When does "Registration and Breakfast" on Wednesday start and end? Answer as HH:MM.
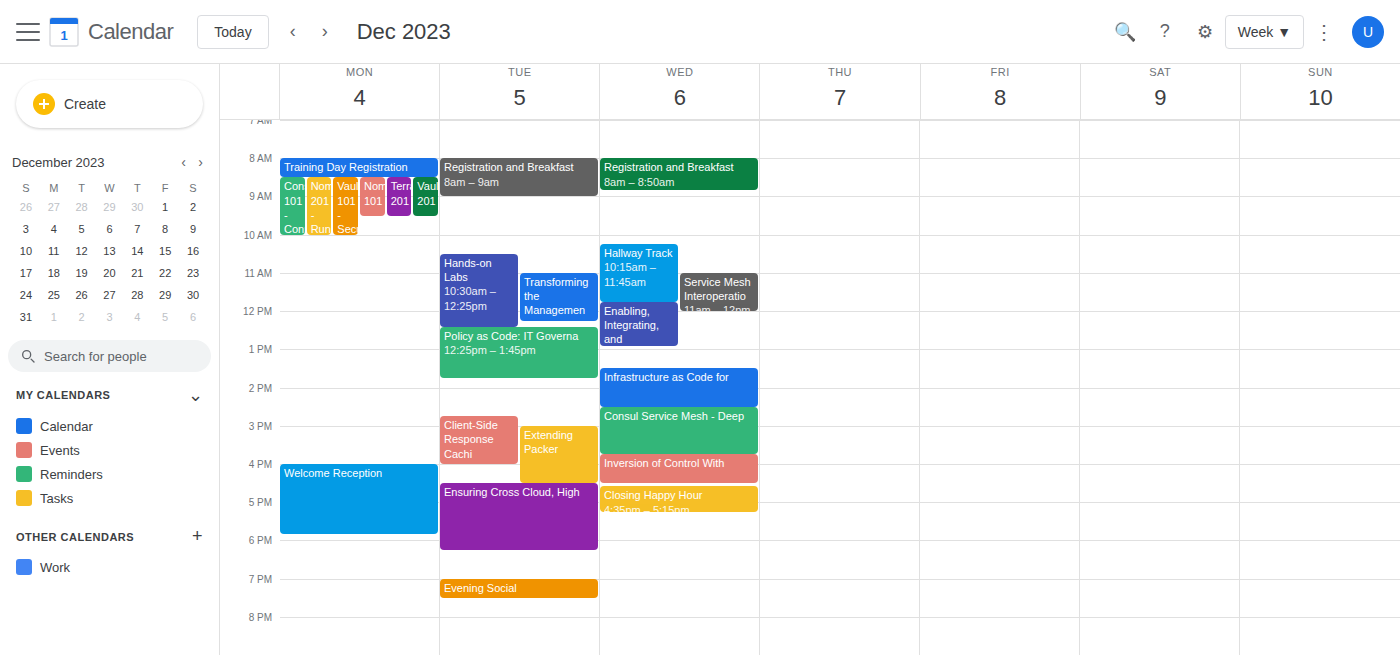
08:00 to 08:50